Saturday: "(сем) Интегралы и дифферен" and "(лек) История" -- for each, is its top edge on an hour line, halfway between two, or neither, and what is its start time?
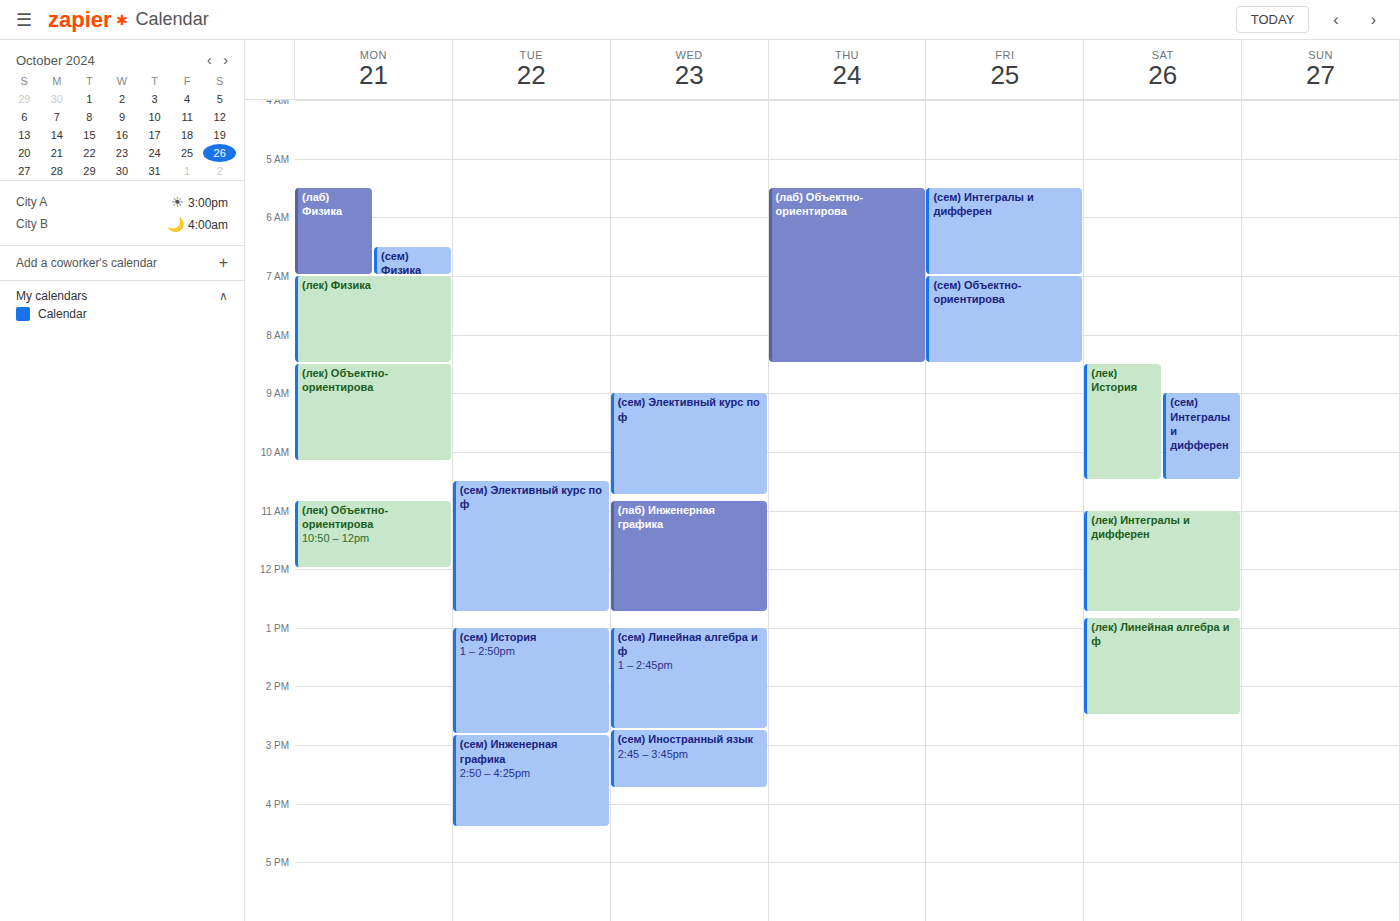
"(сем) Интегралы и дифферен": 9:00 AM, exactly on the 9 AM line. "(лек) История": 8:30 AM, halfway between the 8 AM and 9 AM lines.